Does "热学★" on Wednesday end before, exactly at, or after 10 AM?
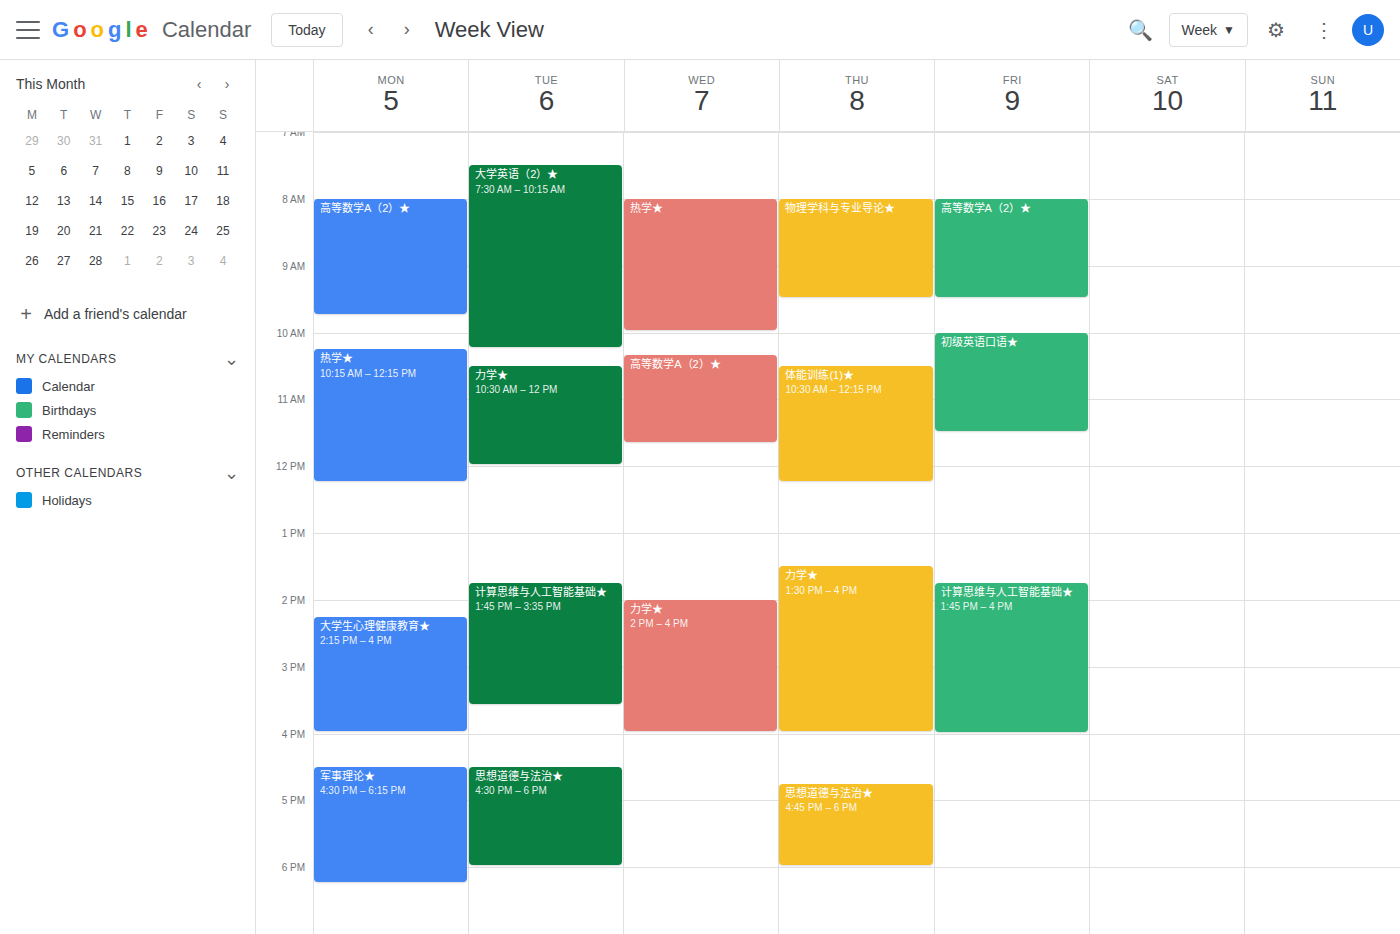
10:00 AM -- exactly at 10 AM, on the 10 AM line.